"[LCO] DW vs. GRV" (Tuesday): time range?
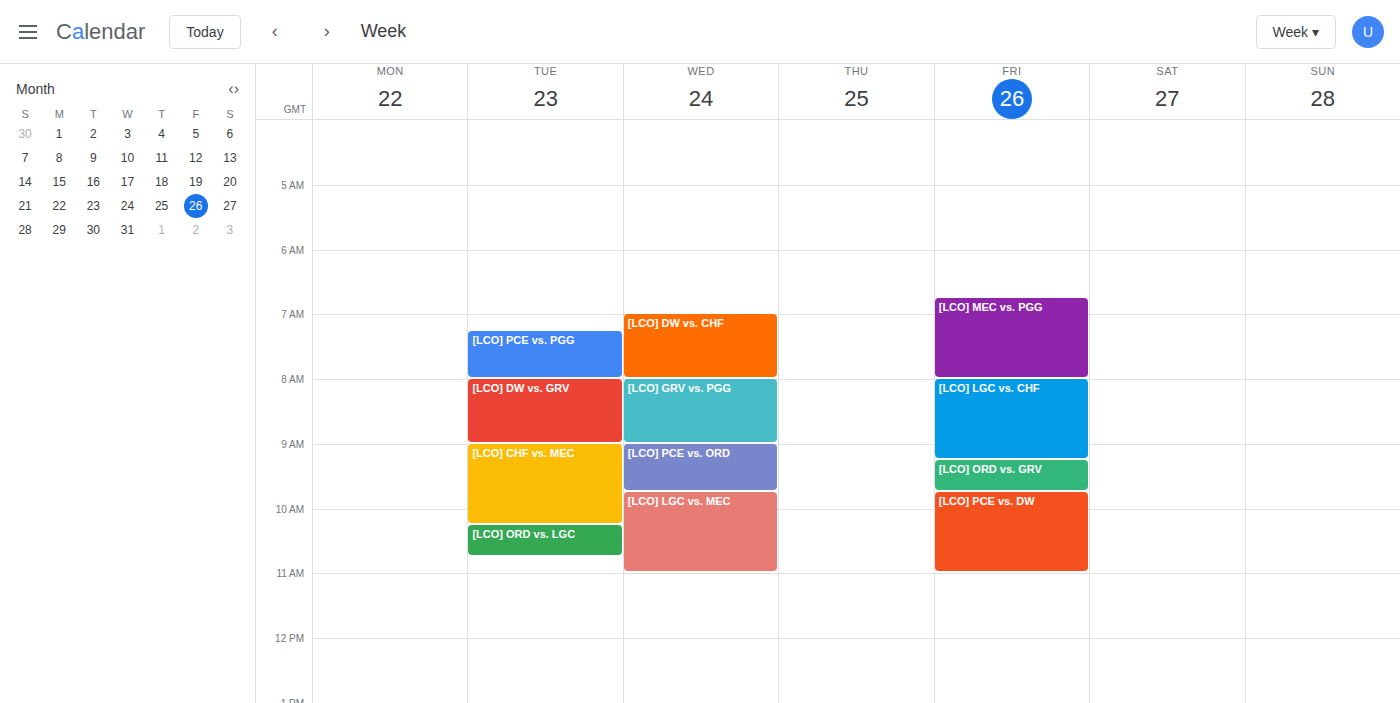
8:00 AM to 9:00 AM